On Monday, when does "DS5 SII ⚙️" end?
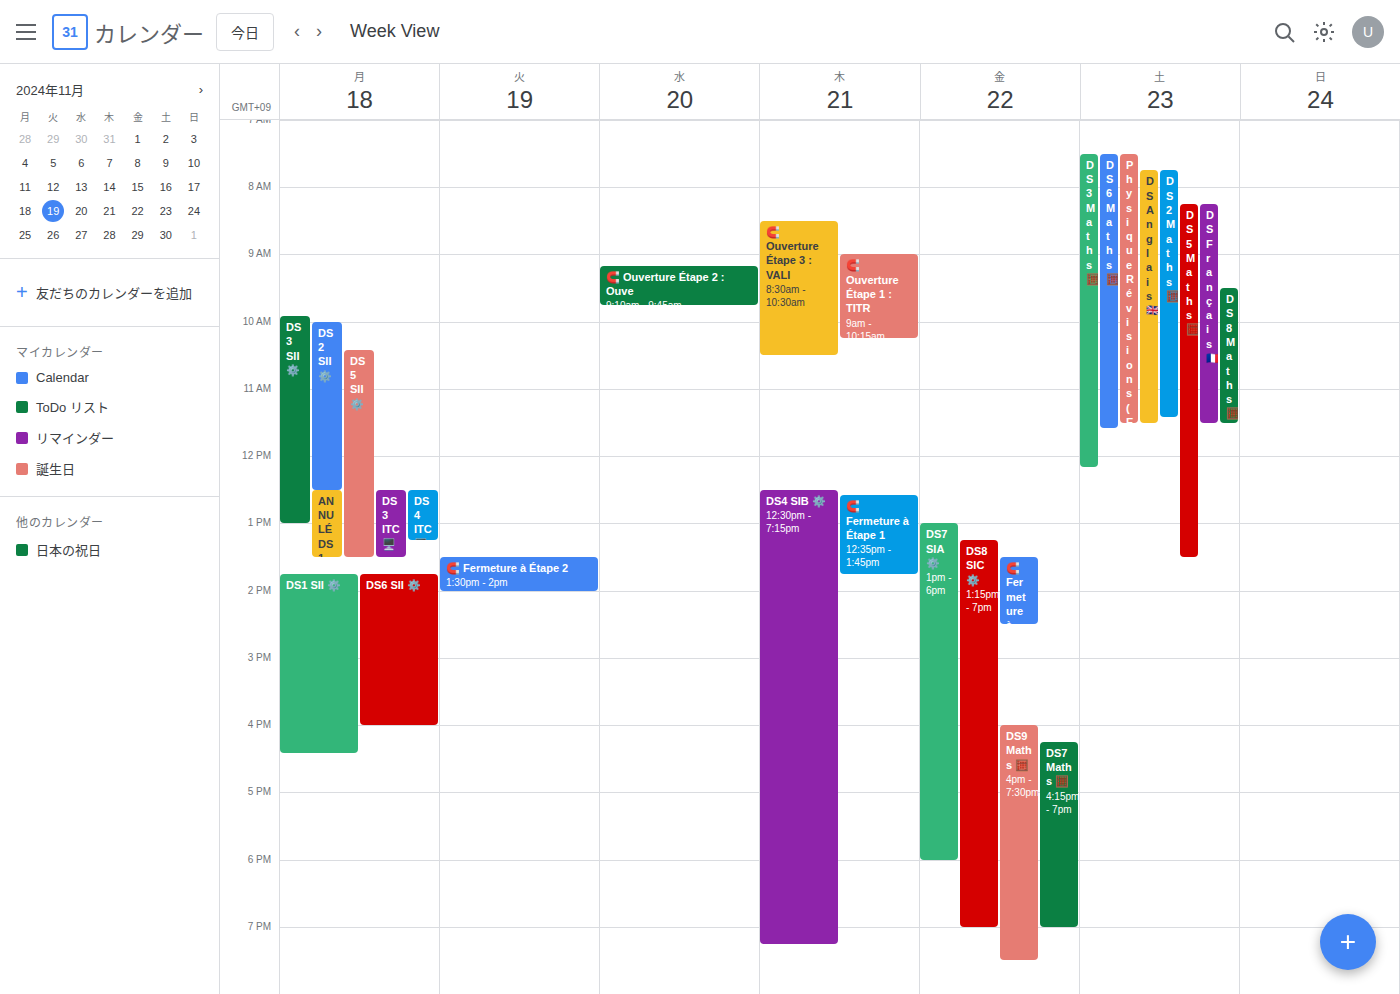
1:30 PM